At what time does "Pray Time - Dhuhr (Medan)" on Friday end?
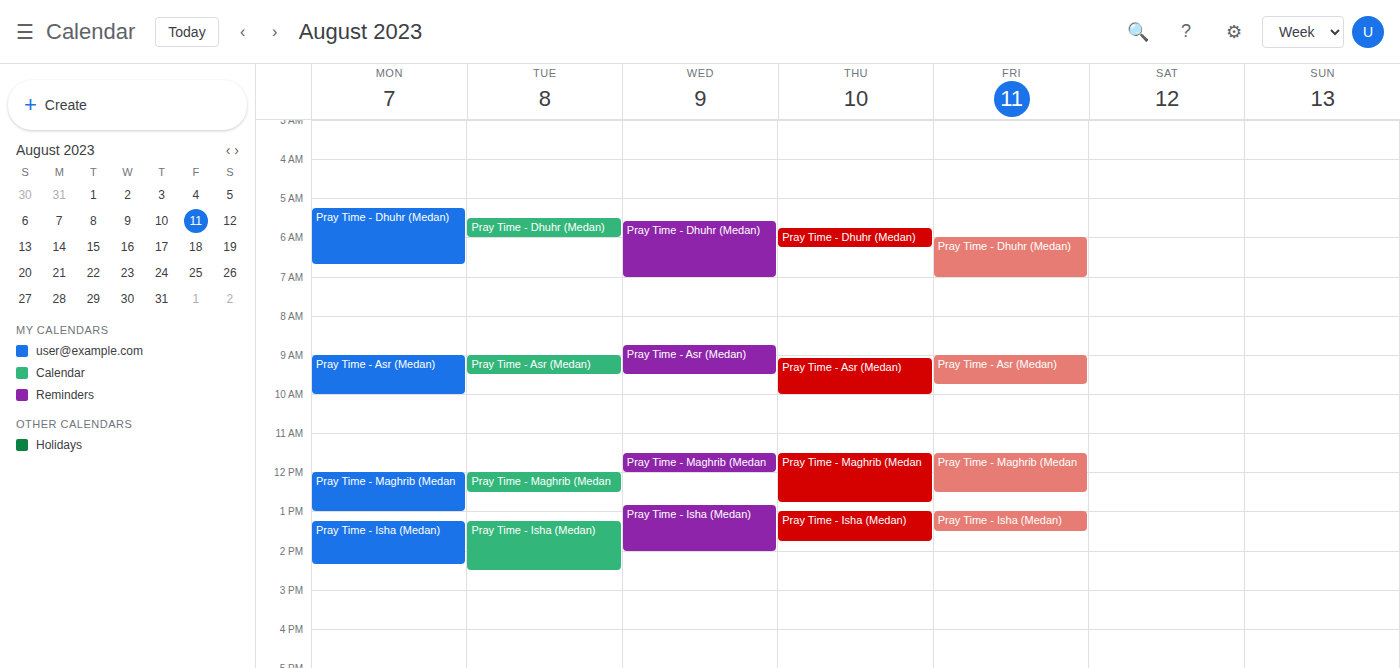
7:00 AM